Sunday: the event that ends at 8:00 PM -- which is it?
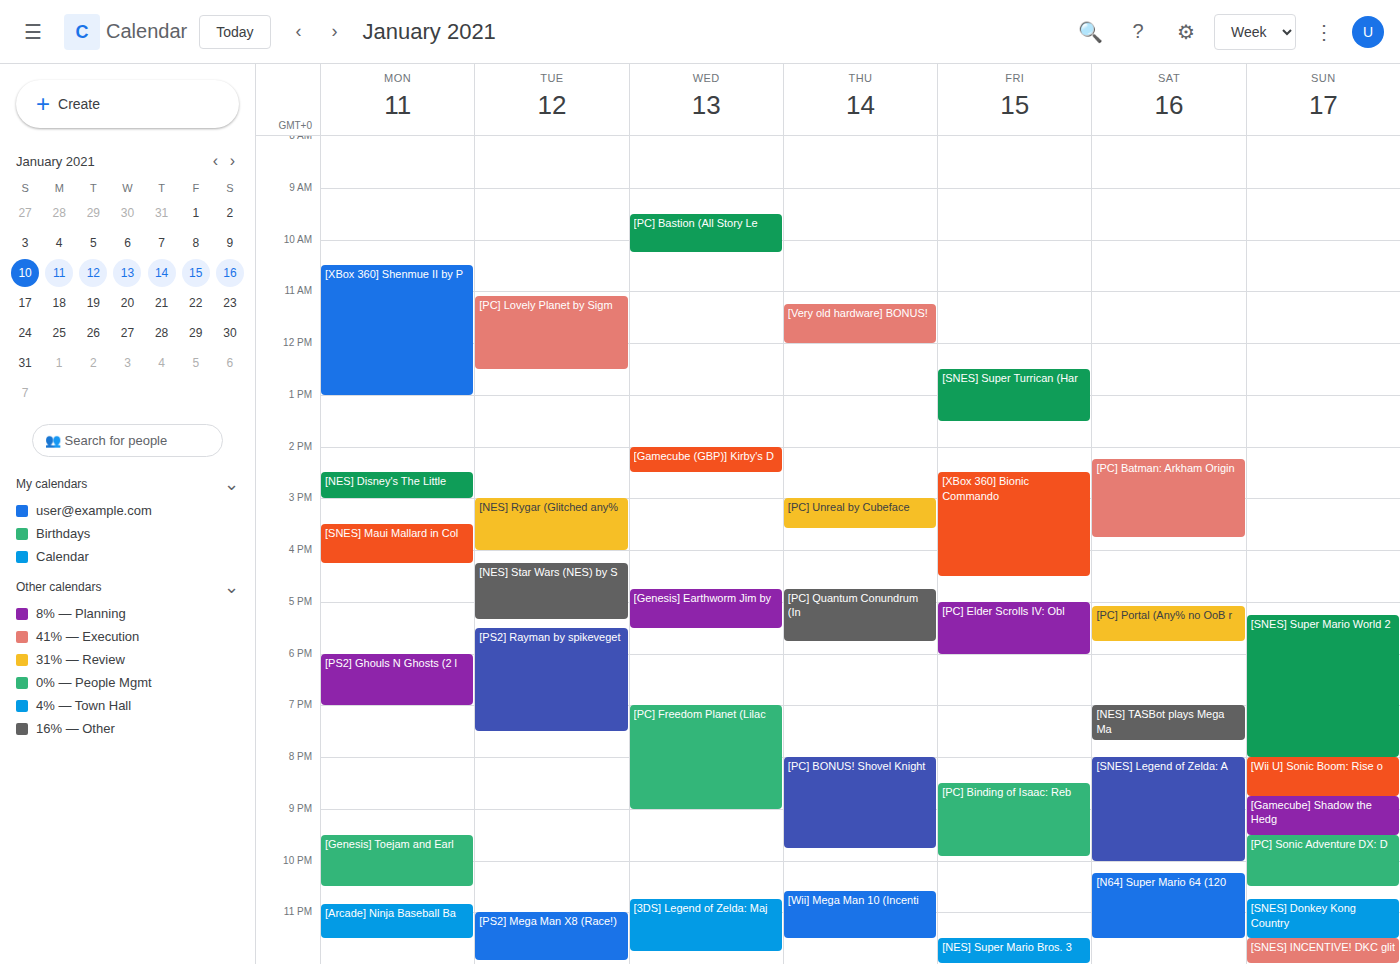
"[SNES] Super Mario World 2"